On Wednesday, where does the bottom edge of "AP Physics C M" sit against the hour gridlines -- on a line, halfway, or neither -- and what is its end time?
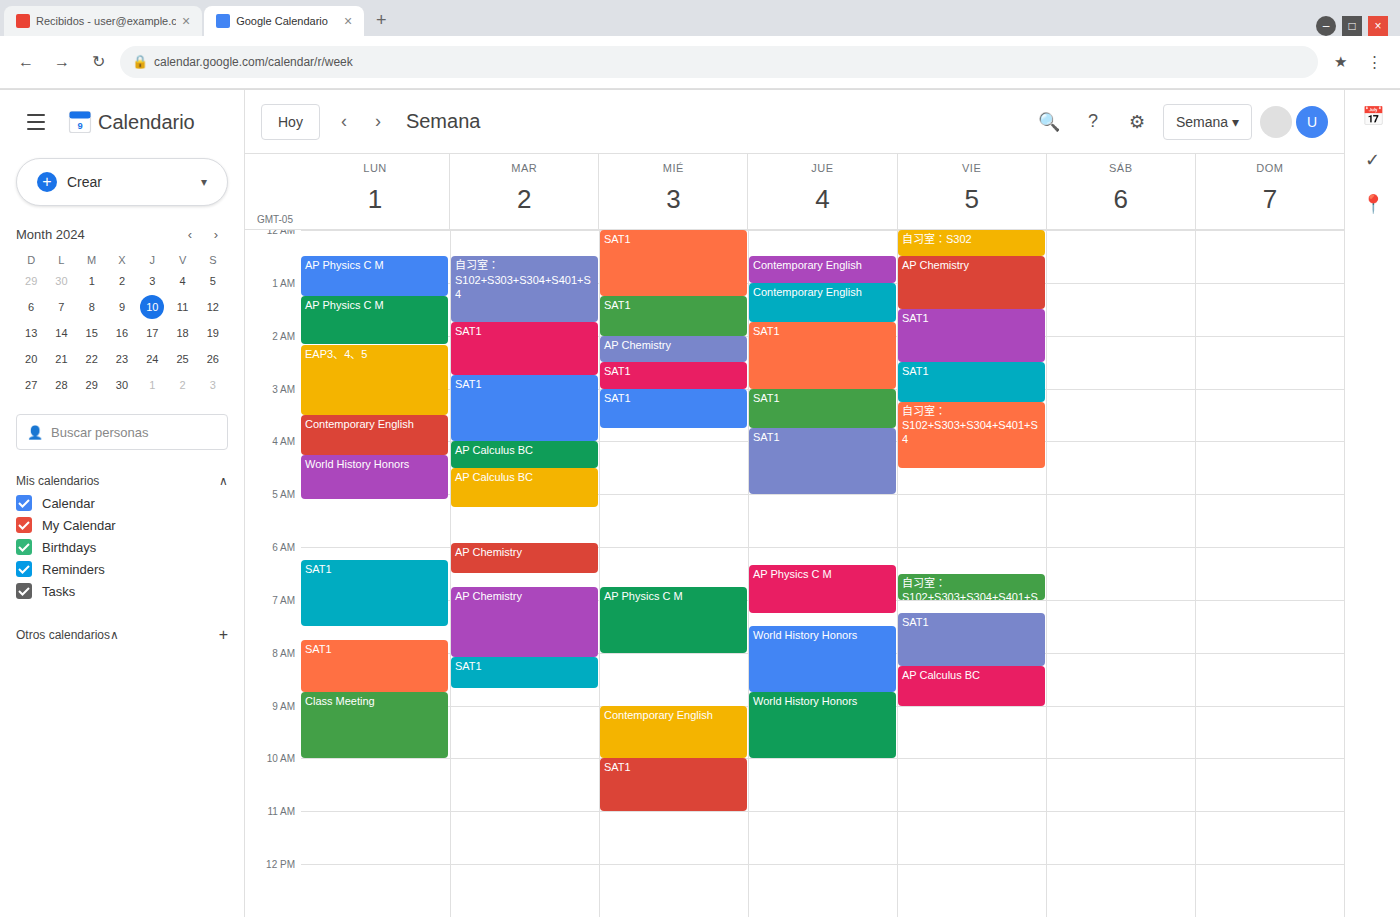
8:00 AM -- exactly on the 8 AM line.